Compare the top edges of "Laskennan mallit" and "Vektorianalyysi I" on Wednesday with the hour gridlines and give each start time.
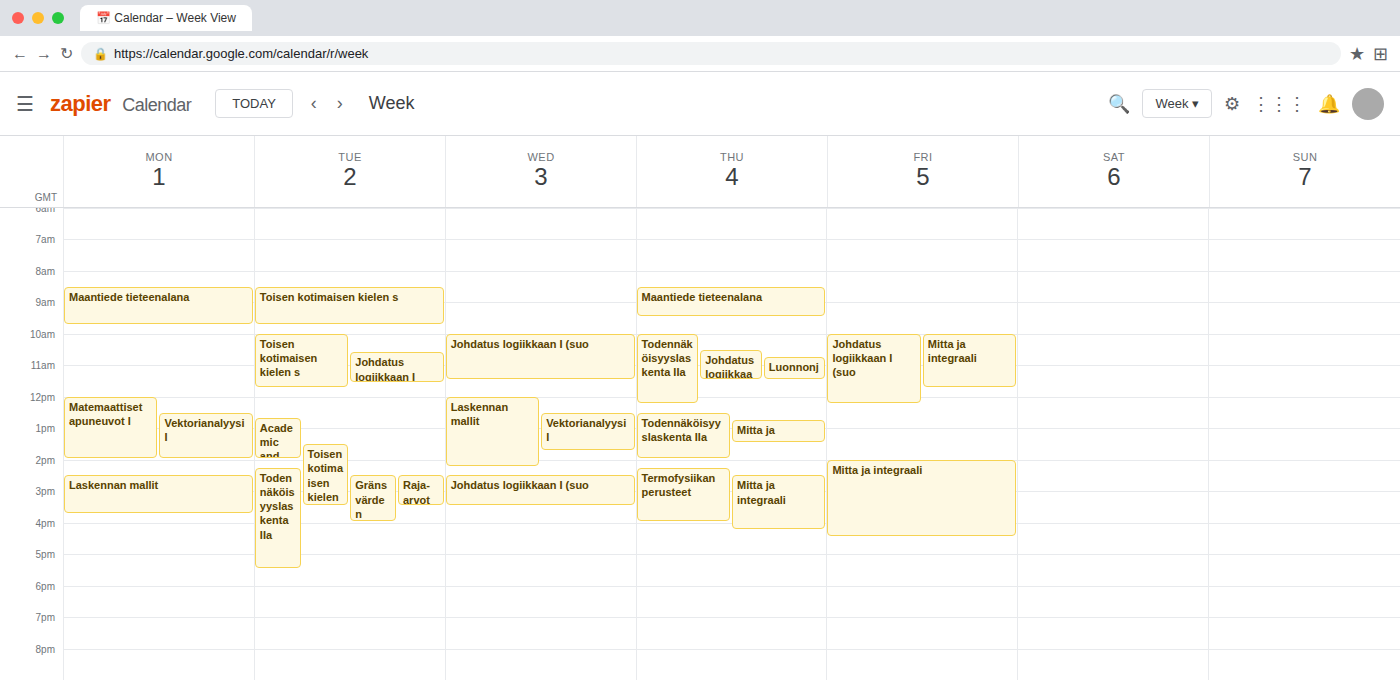
"Laskennan mallit": 12:00, exactly on the 12:00 line. "Vektorianalyysi I": 12:30, halfway between the 12:00 and 13:00 lines.